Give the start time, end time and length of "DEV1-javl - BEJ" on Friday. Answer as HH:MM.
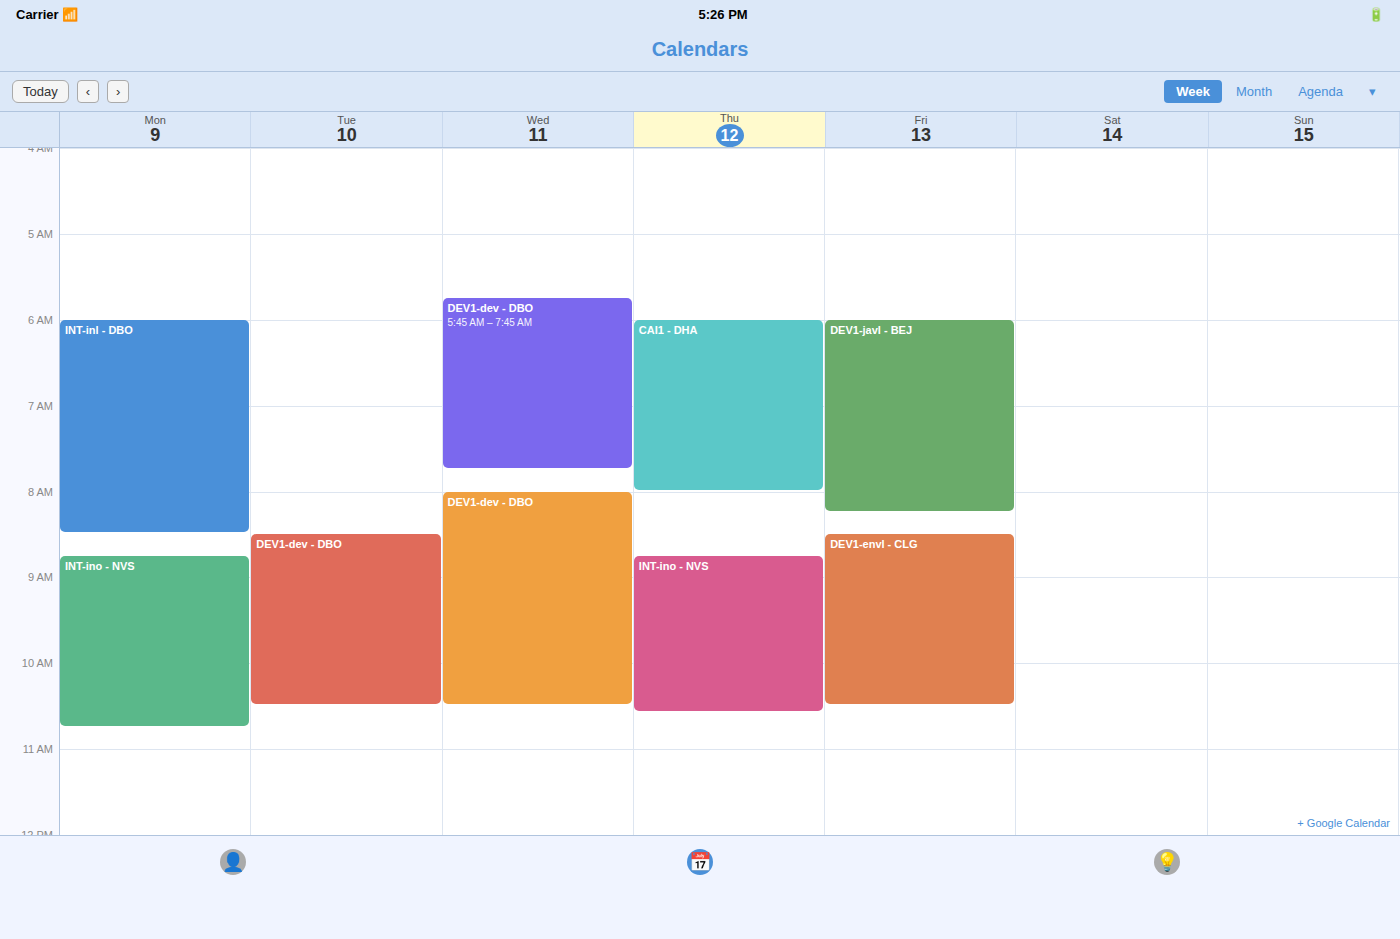
06:00 to 08:15, 2 hours 15 minutes